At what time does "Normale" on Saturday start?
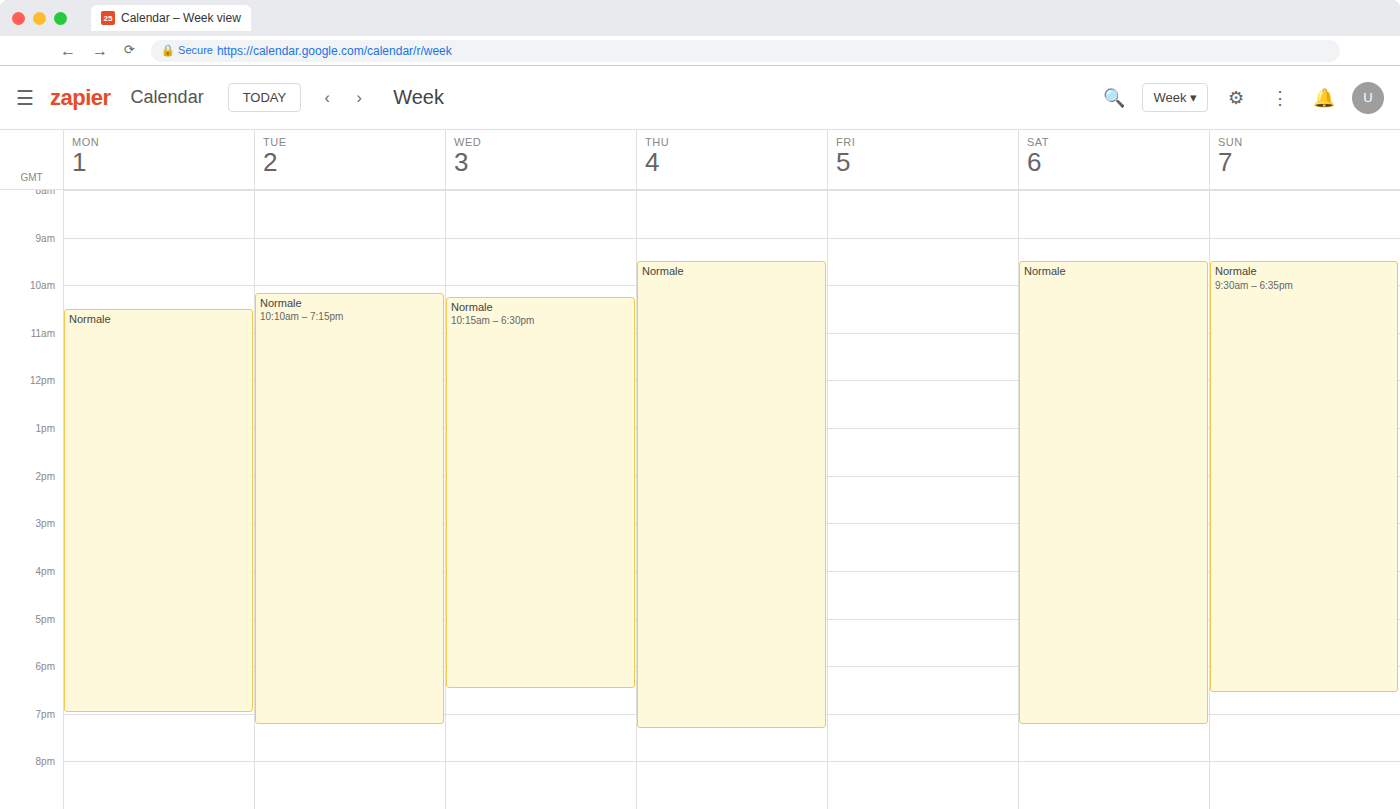
9:30 AM